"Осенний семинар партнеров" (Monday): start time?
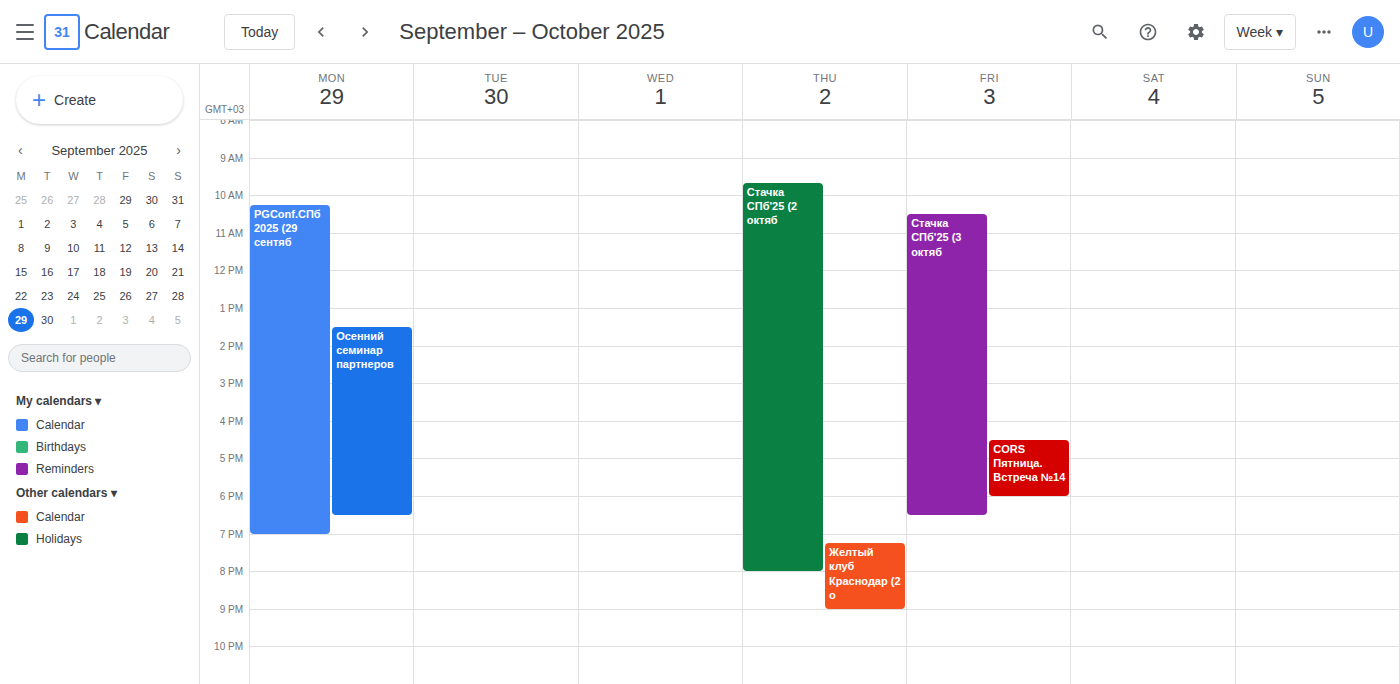
1:30 PM